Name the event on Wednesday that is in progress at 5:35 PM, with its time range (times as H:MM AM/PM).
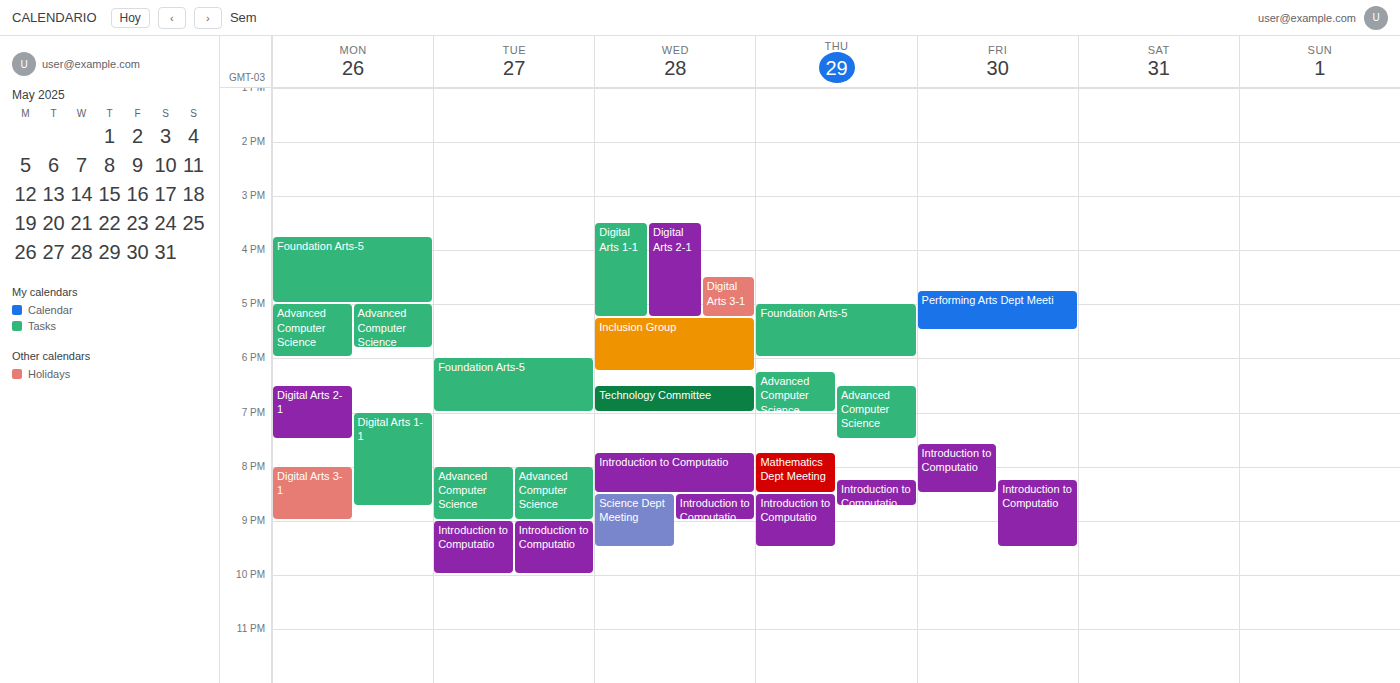
"Inclusion Group", 5:15 PM to 6:15 PM